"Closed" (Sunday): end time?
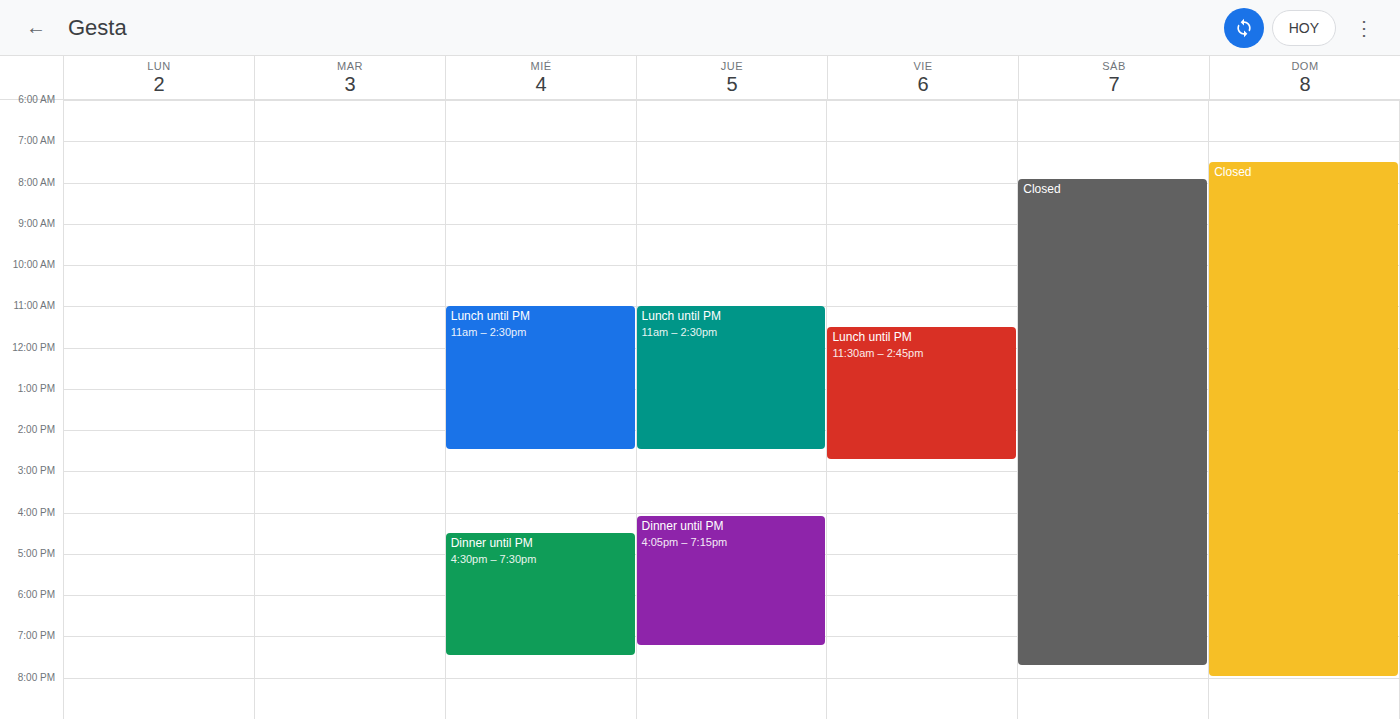
8:00 PM